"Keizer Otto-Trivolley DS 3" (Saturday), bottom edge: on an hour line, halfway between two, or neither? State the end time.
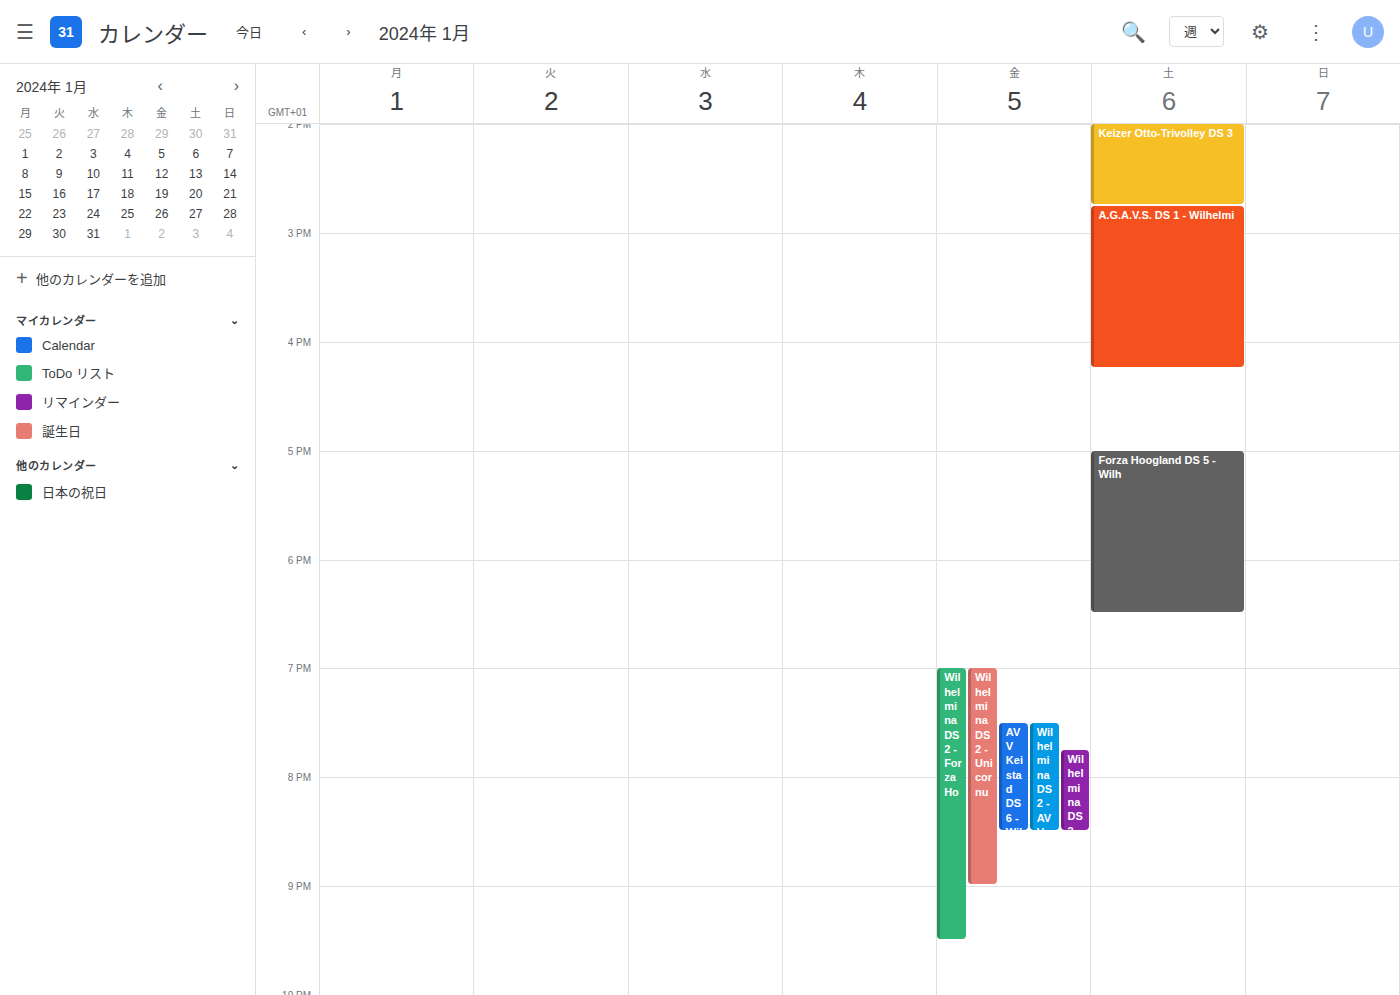
2:45 PM -- neither: three quarters of the way from the 2 PM line to the 3 PM line.